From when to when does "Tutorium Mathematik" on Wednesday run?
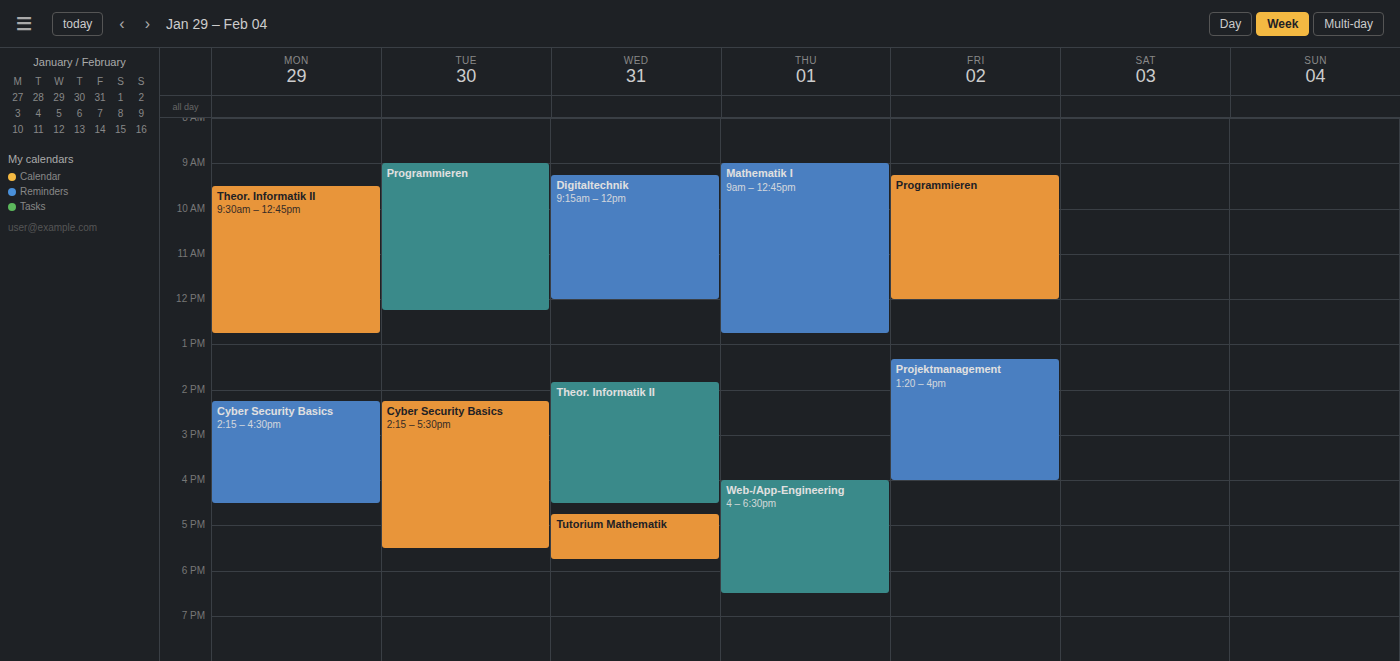
4:45 PM to 5:45 PM